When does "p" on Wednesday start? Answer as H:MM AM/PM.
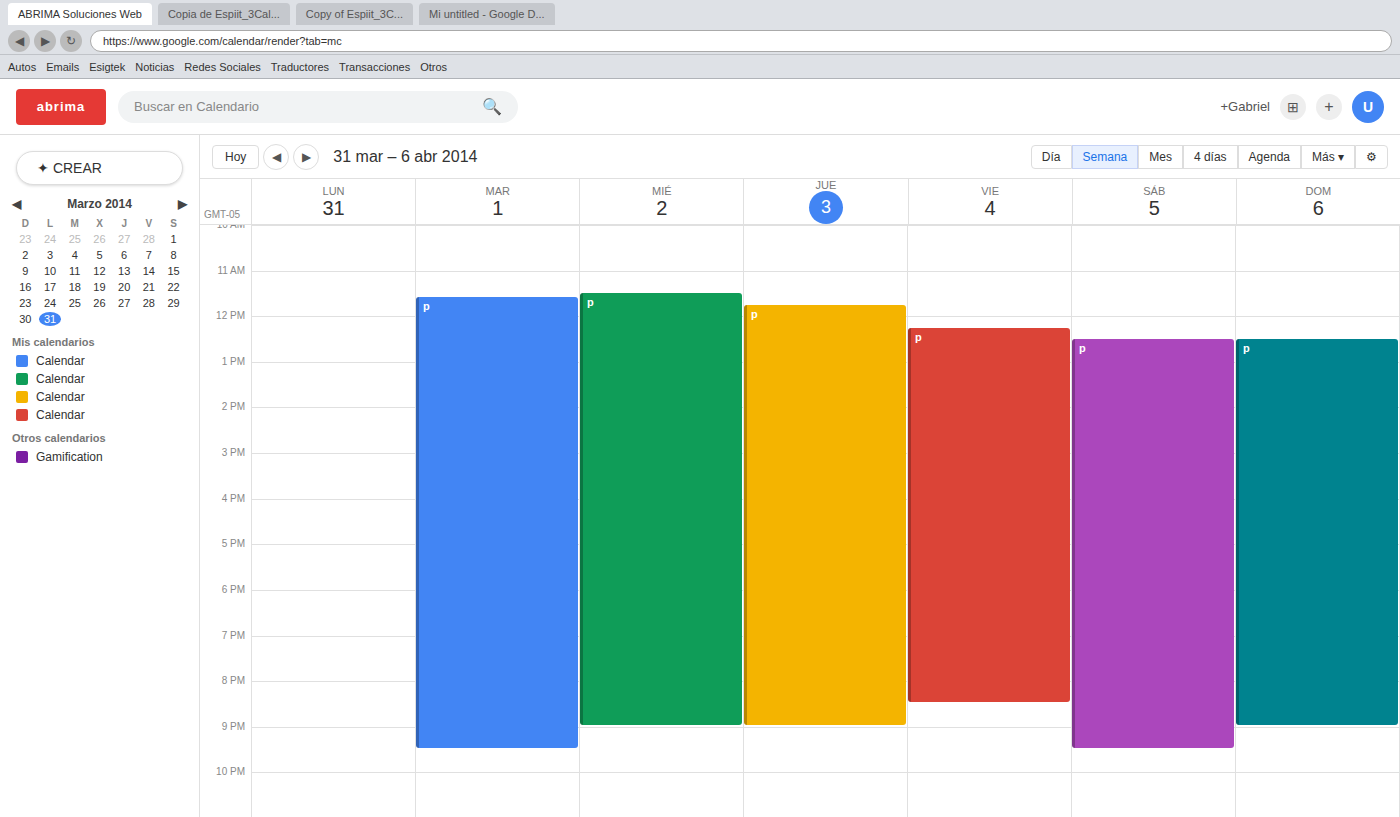
11:30 AM